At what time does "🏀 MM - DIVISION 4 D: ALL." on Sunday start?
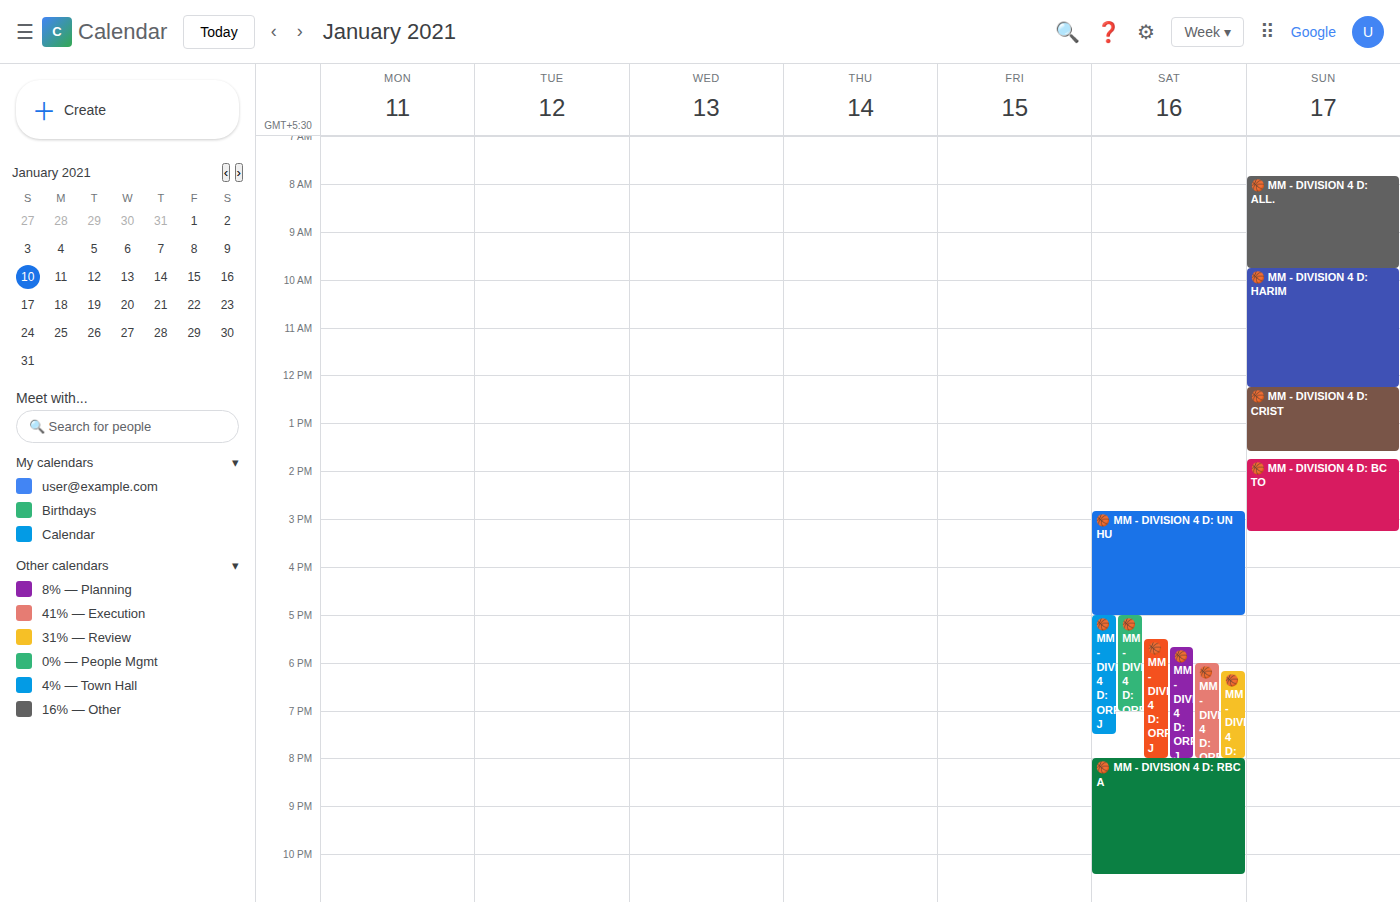
07:50